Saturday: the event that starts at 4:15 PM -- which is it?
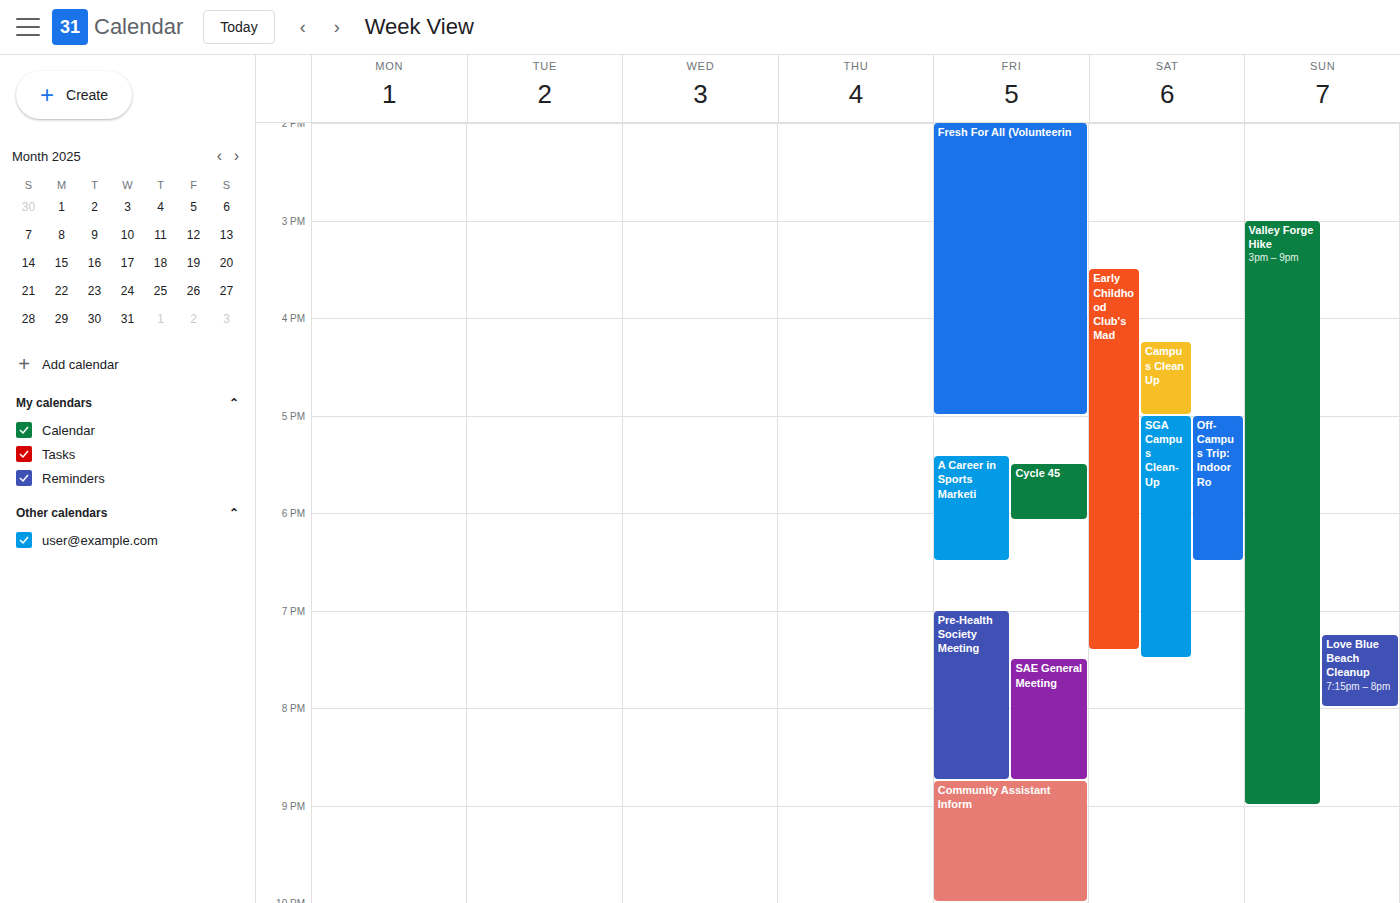
"Campus Clean Up"